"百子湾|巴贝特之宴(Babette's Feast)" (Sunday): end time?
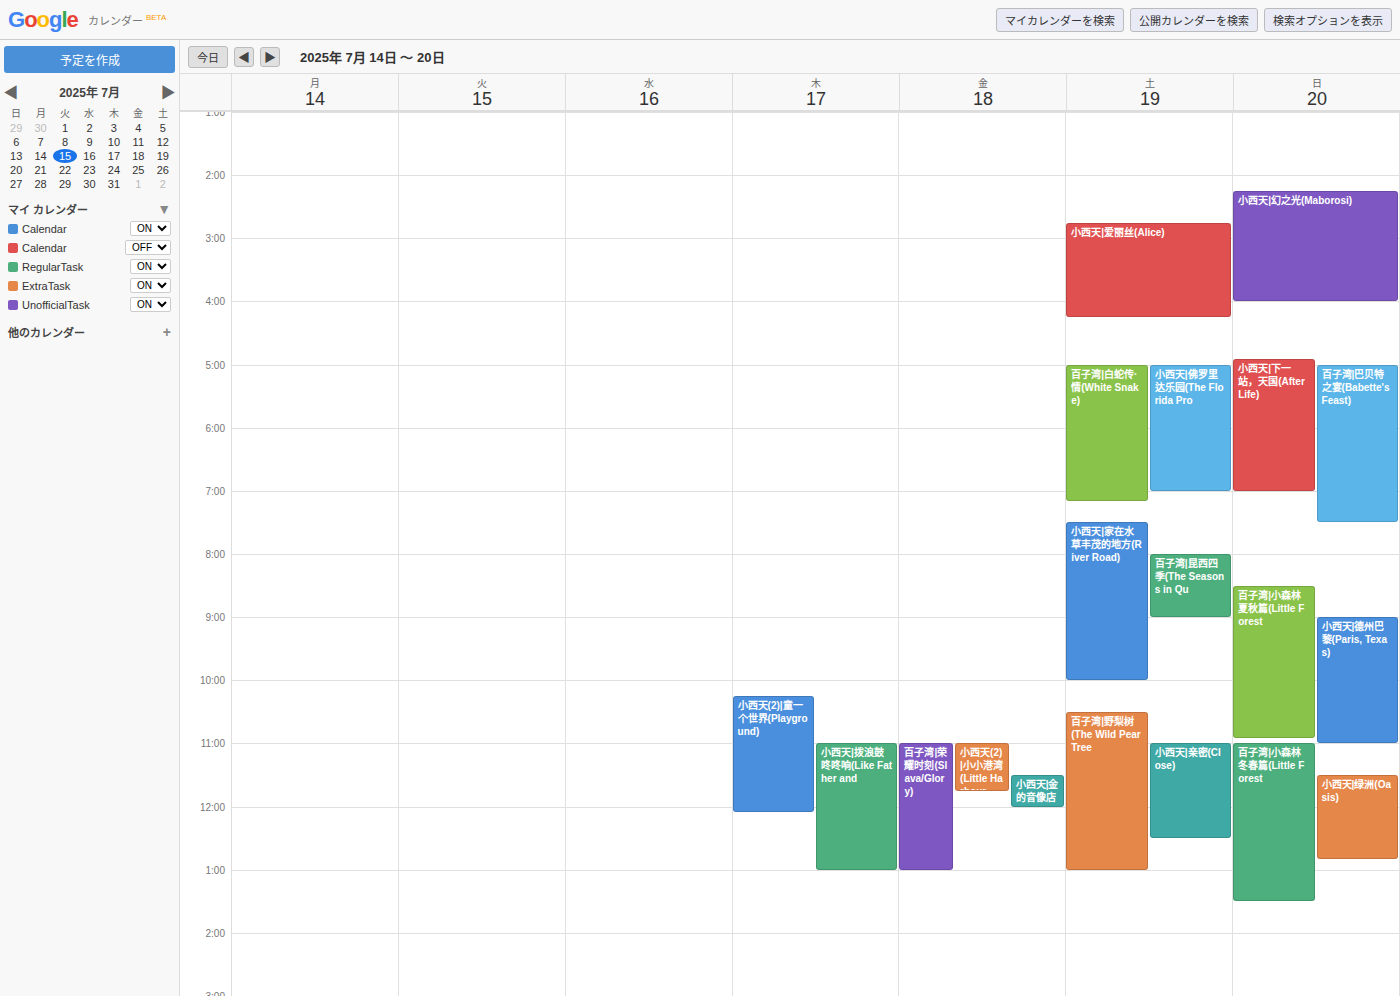
7:30 AM